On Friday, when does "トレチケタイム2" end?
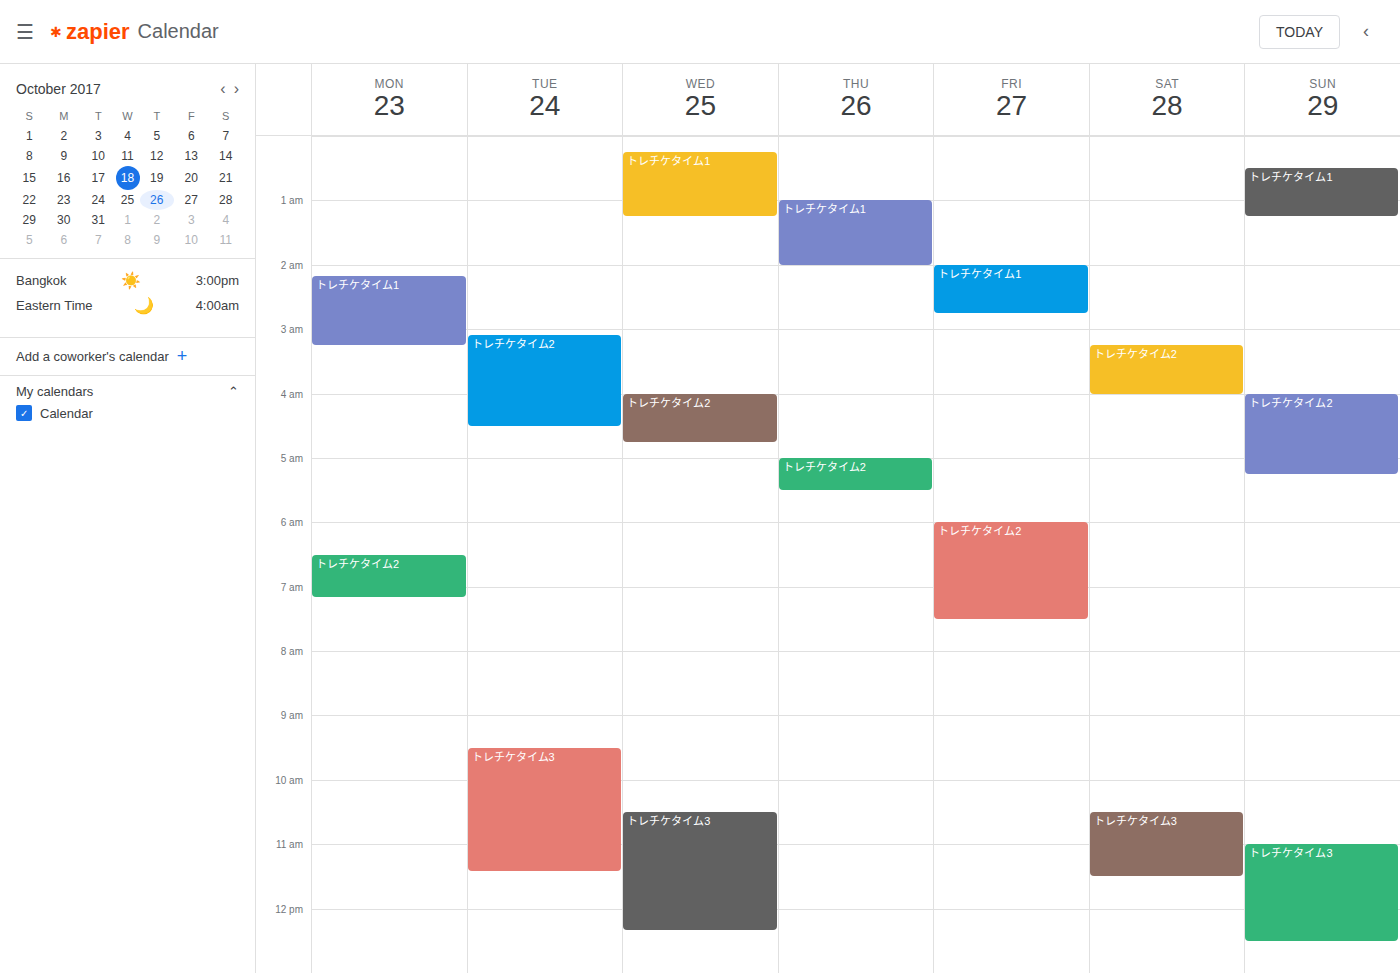
7:30 AM